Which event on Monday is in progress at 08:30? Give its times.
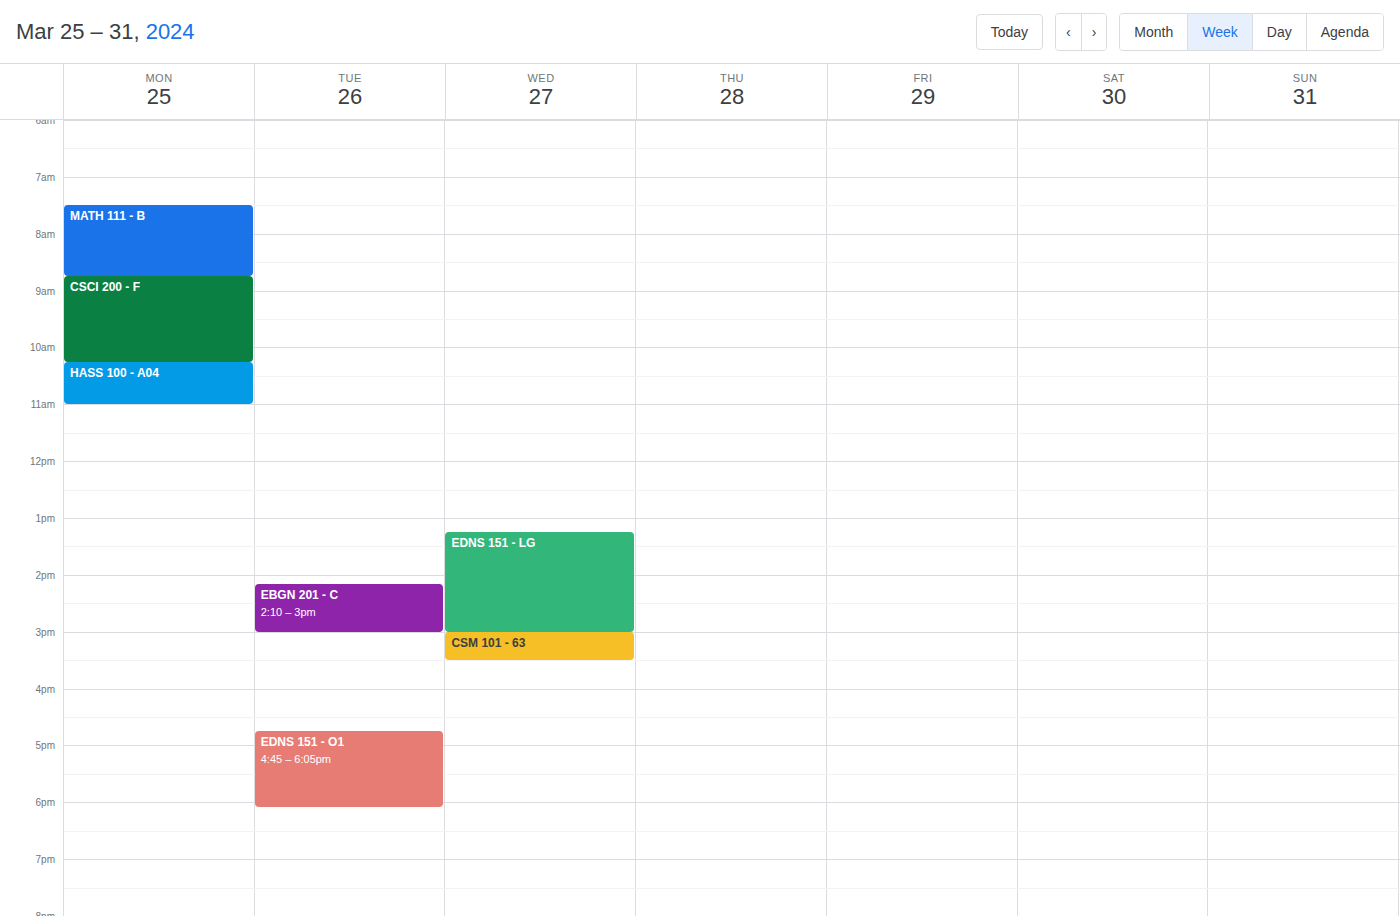
"MATH 111 - B", 07:30 to 08:45